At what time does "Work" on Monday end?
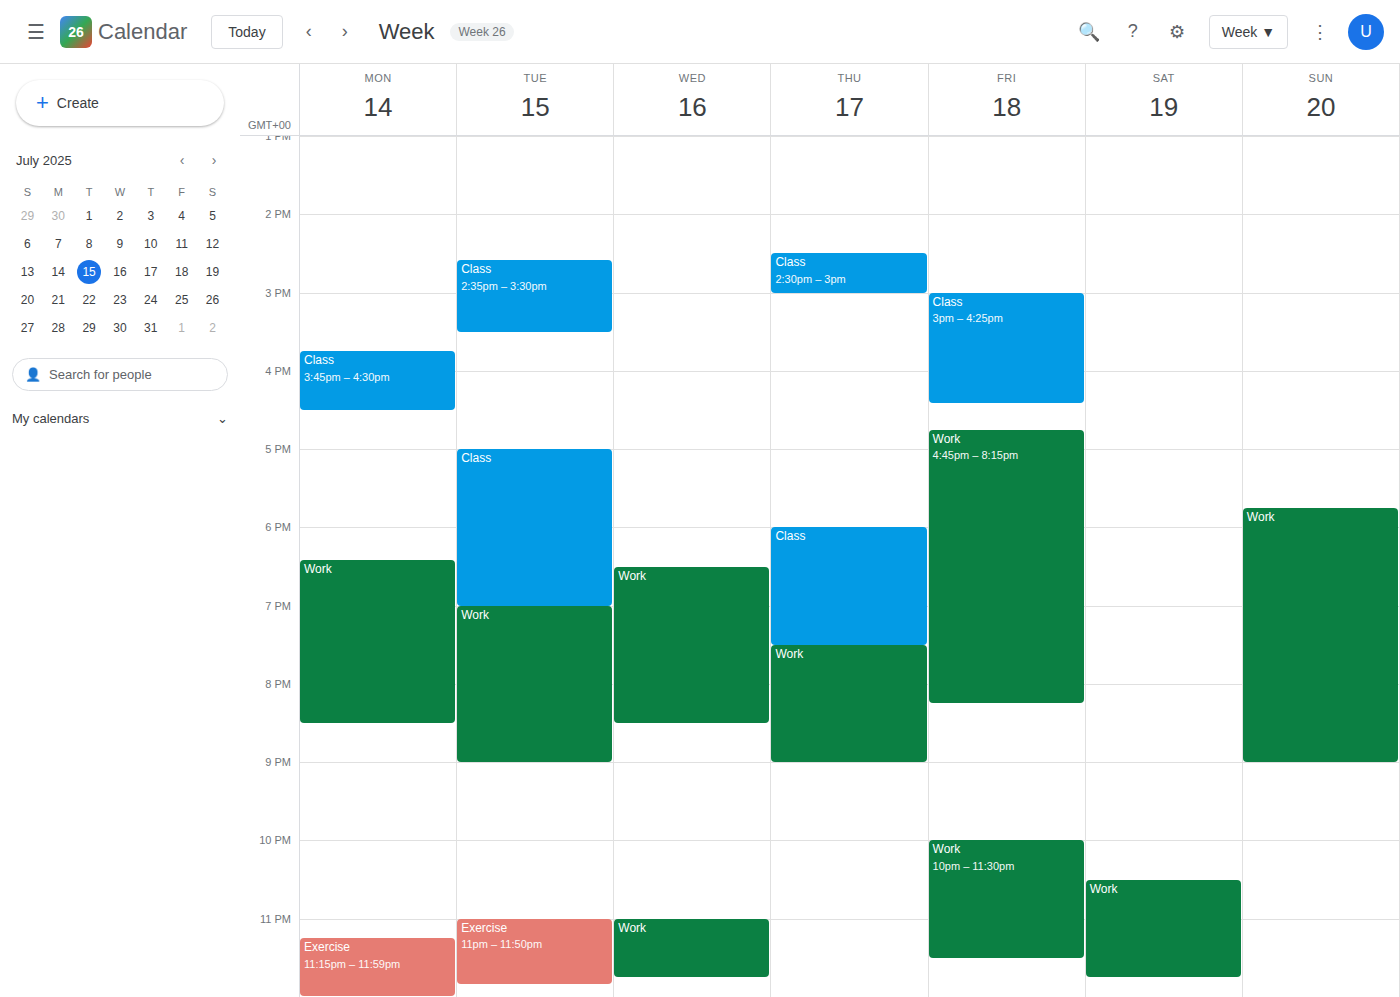
8:30 PM